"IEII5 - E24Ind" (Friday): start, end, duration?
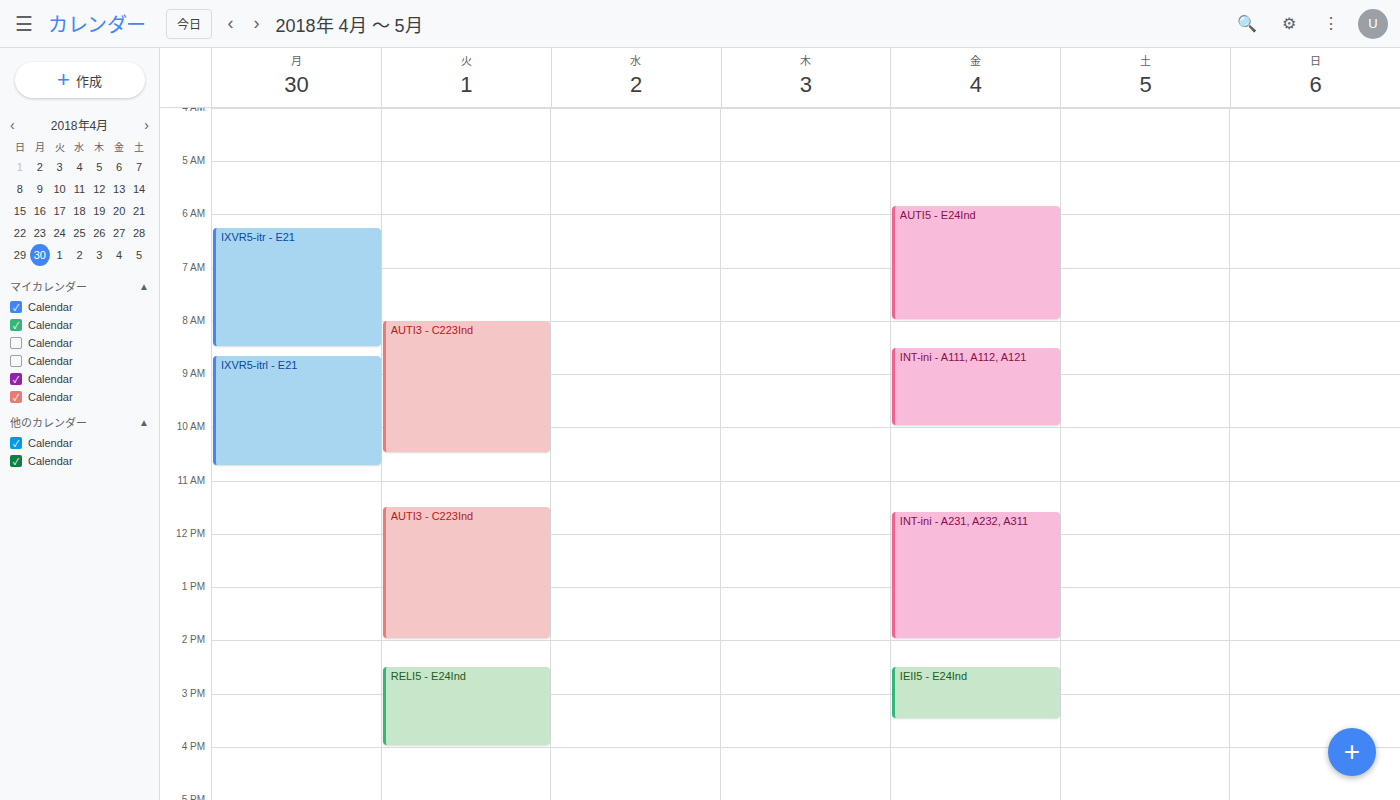
2:30 PM to 3:30 PM, 1 hour